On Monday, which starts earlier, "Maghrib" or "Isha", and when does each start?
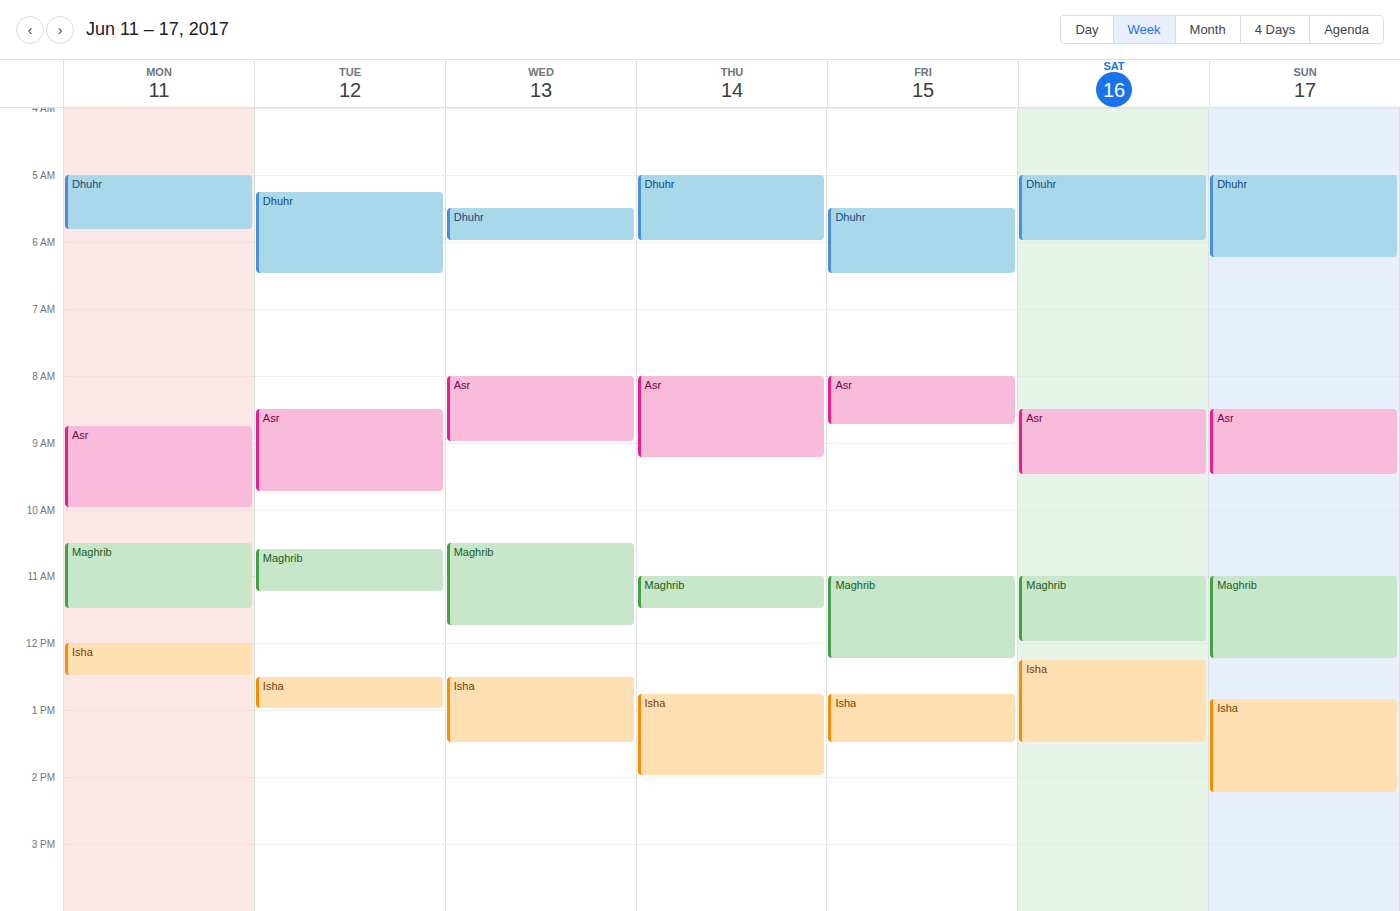
"Maghrib" 10:30 AM; "Isha" 12:00 PM.